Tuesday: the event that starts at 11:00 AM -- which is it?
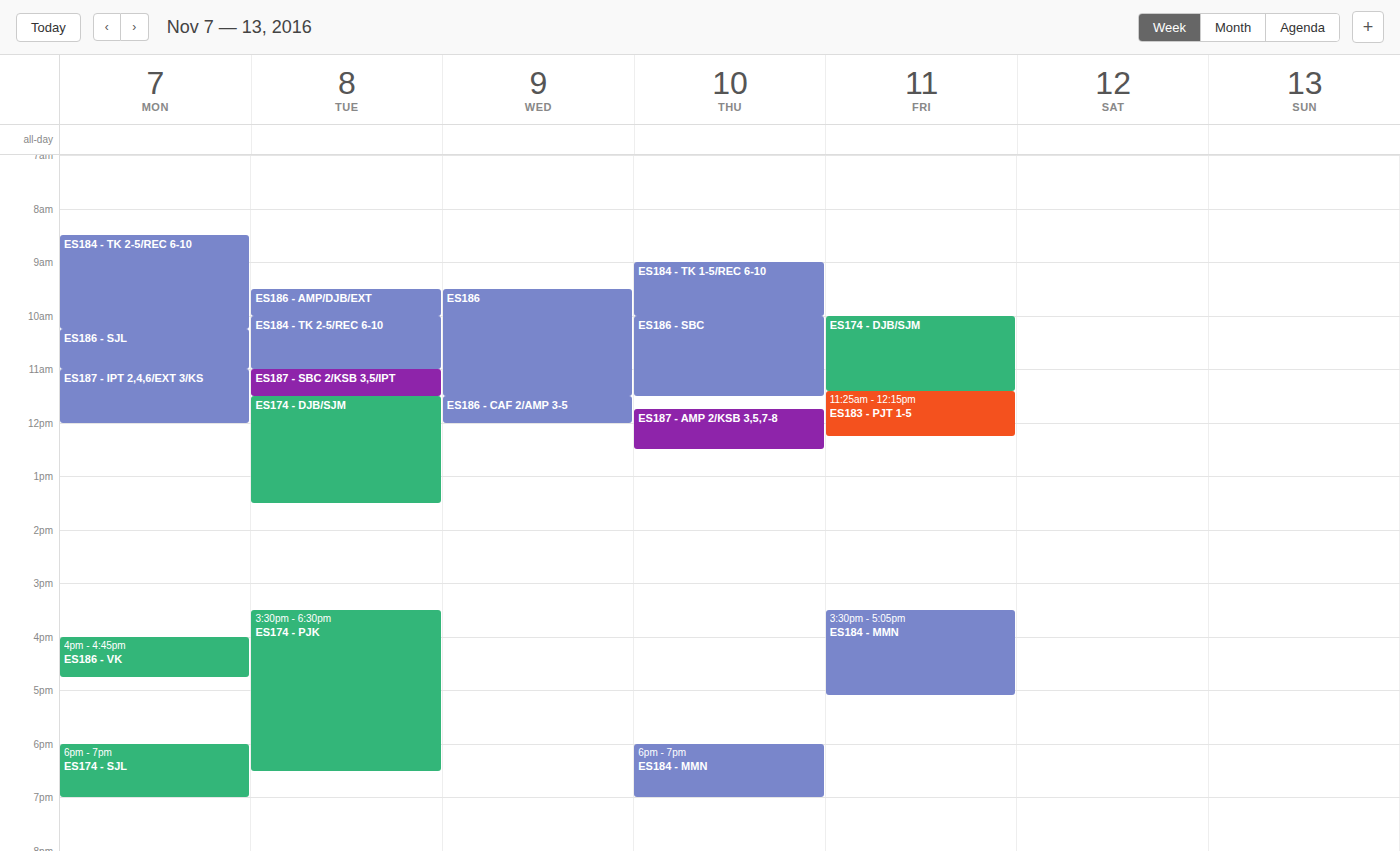
"ES187 - SBC 2/KSB 3,5/IPT"